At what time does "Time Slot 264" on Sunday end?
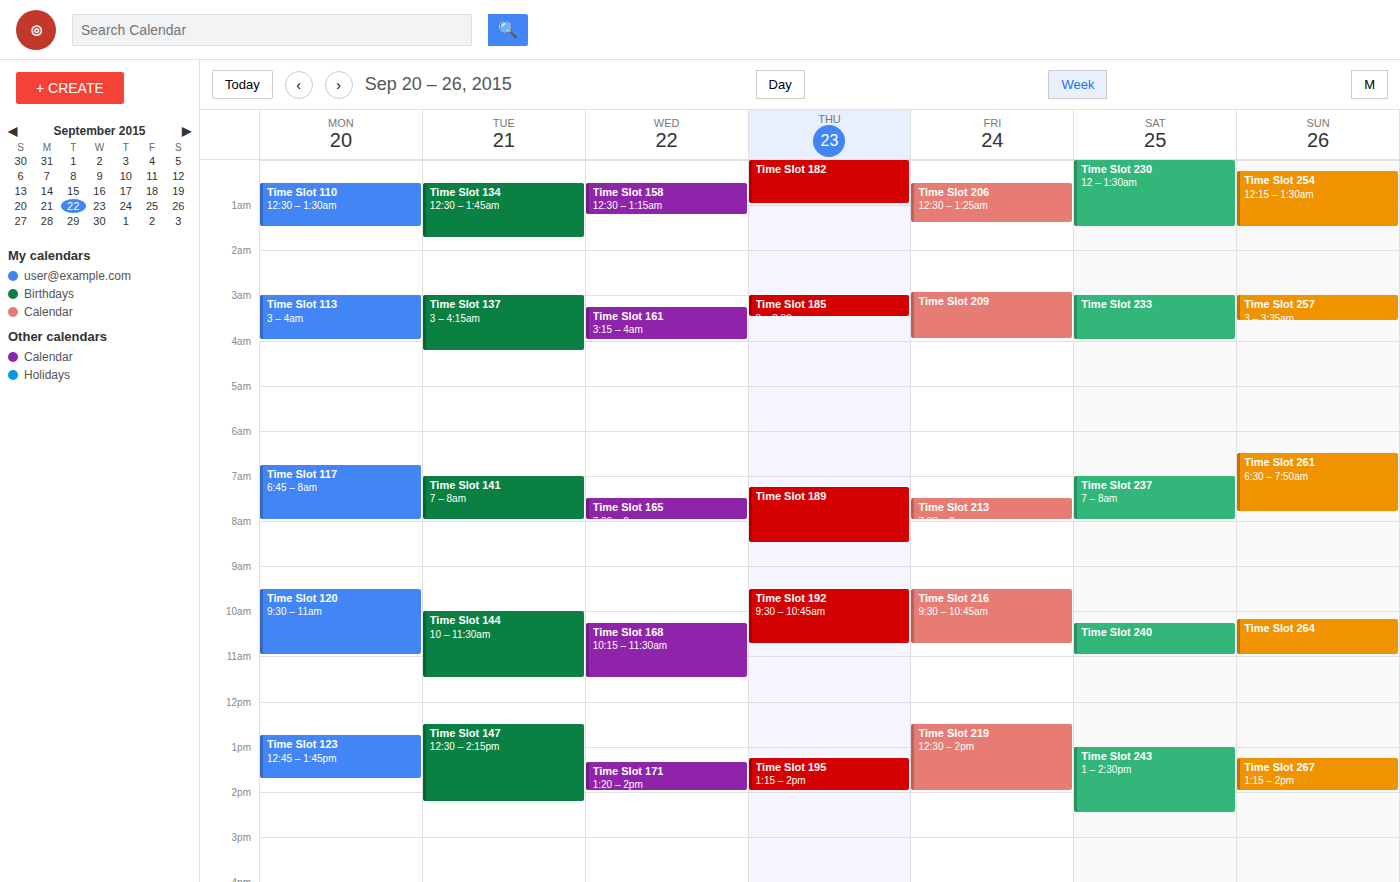
11:00 AM